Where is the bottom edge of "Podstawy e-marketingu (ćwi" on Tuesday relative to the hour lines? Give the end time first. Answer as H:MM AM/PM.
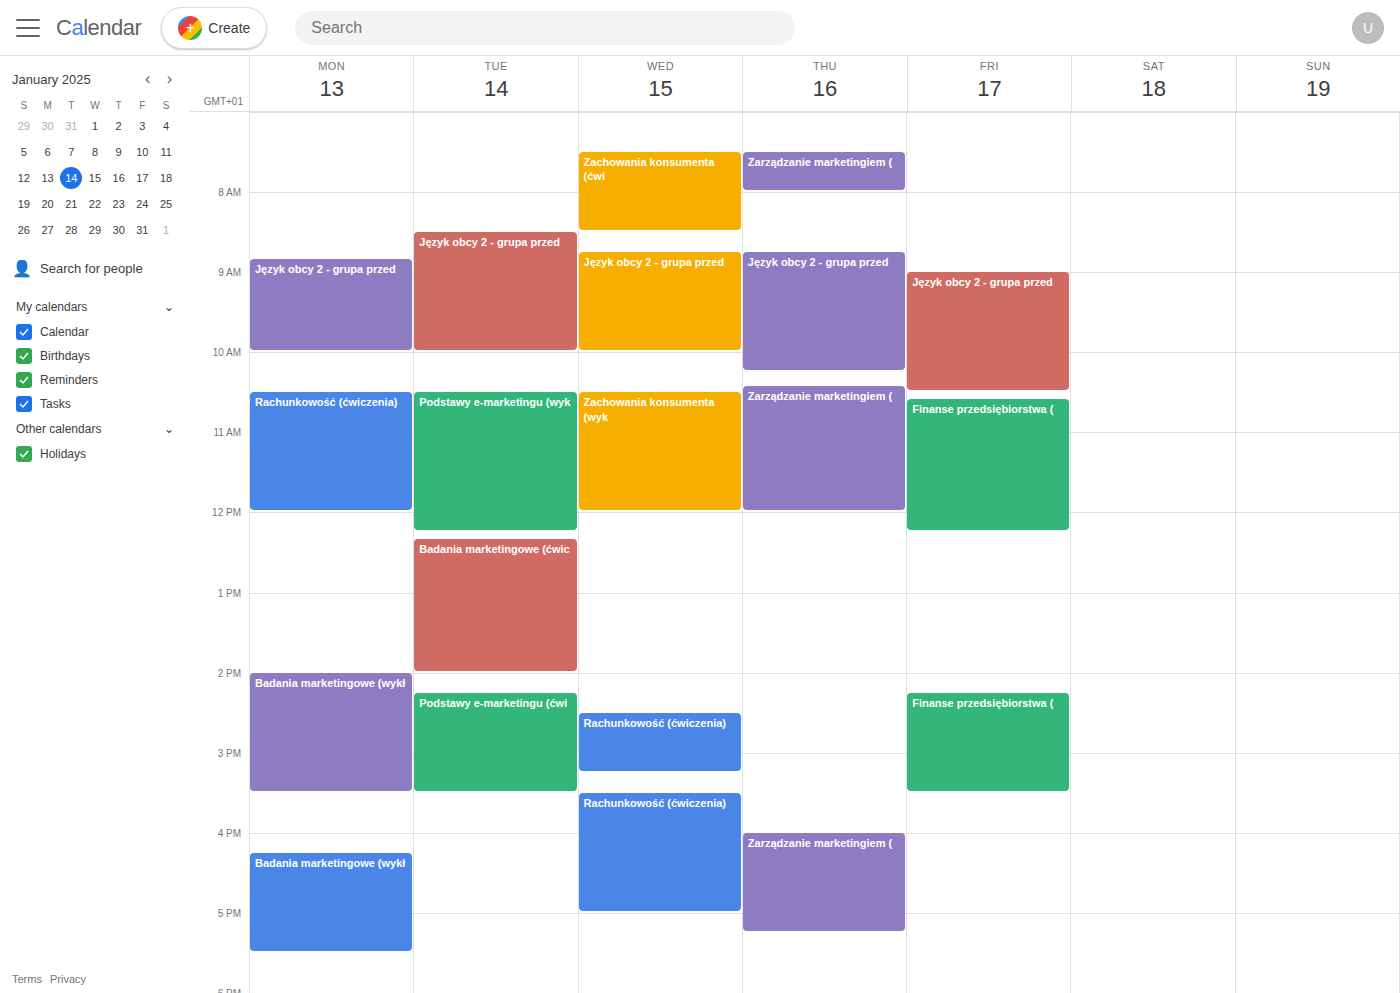
3:30 PM -- halfway between the 3 PM and 4 PM lines.